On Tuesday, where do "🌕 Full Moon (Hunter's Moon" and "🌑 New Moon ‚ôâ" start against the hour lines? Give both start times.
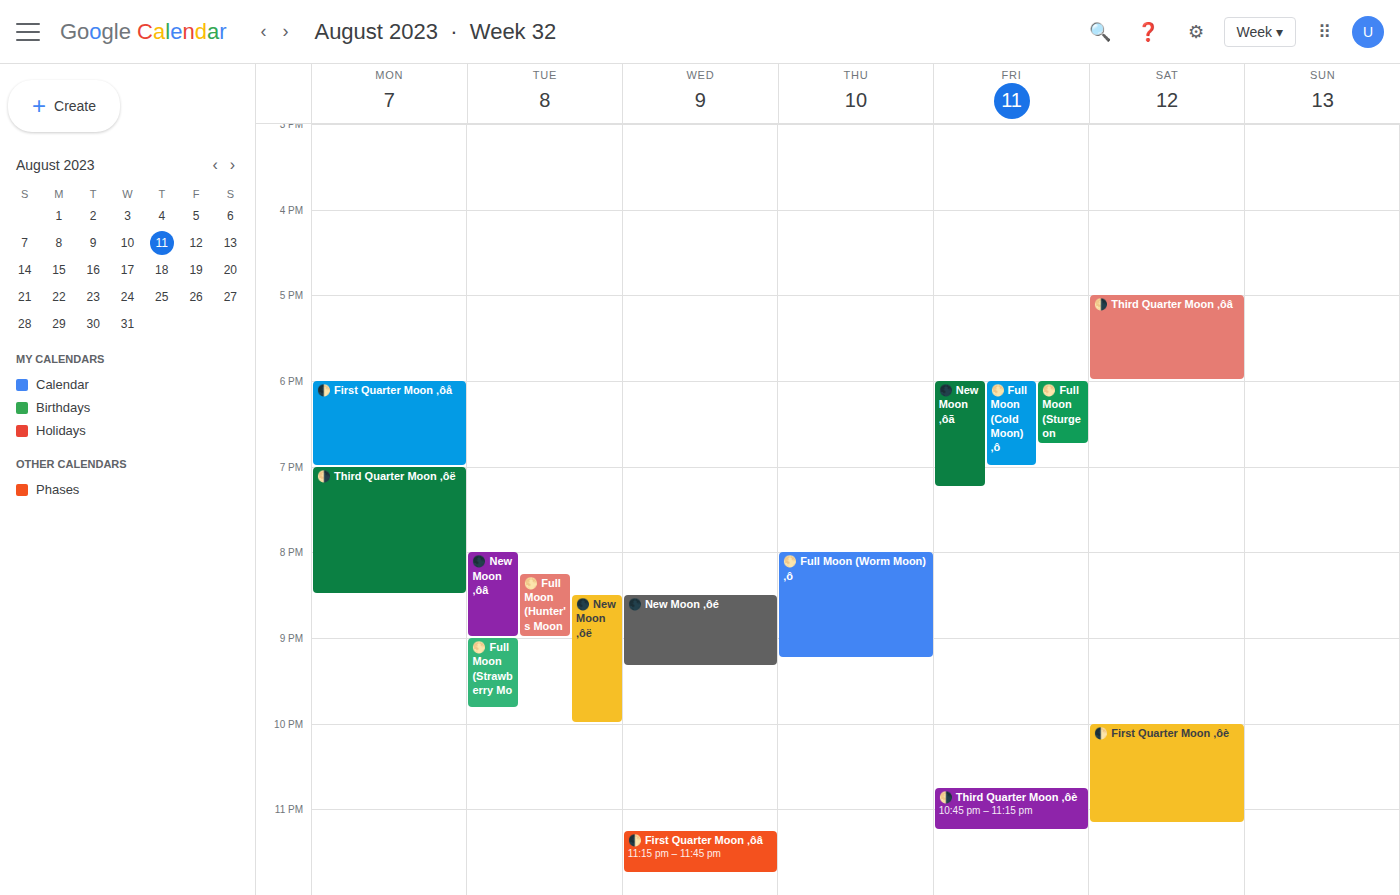
"🌕 Full Moon (Hunter's Moon": 8:15 PM, neither: a quarter of the way from the 8 PM line to the 9 PM line. "🌑 New Moon ‚ôâ": 8:00 PM, exactly on the 8 PM line.